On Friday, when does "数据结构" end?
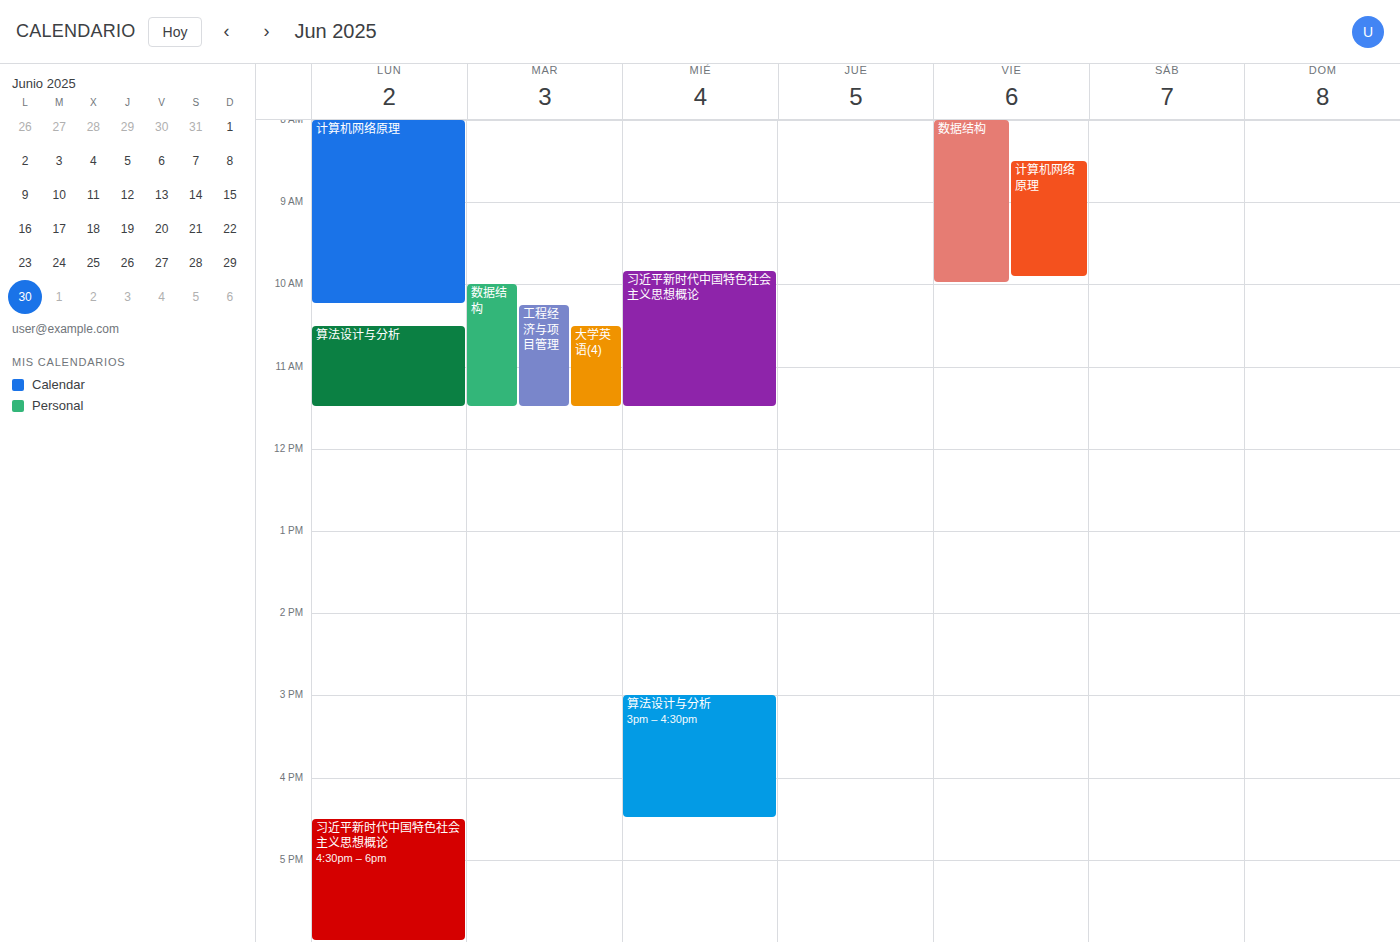
10:00